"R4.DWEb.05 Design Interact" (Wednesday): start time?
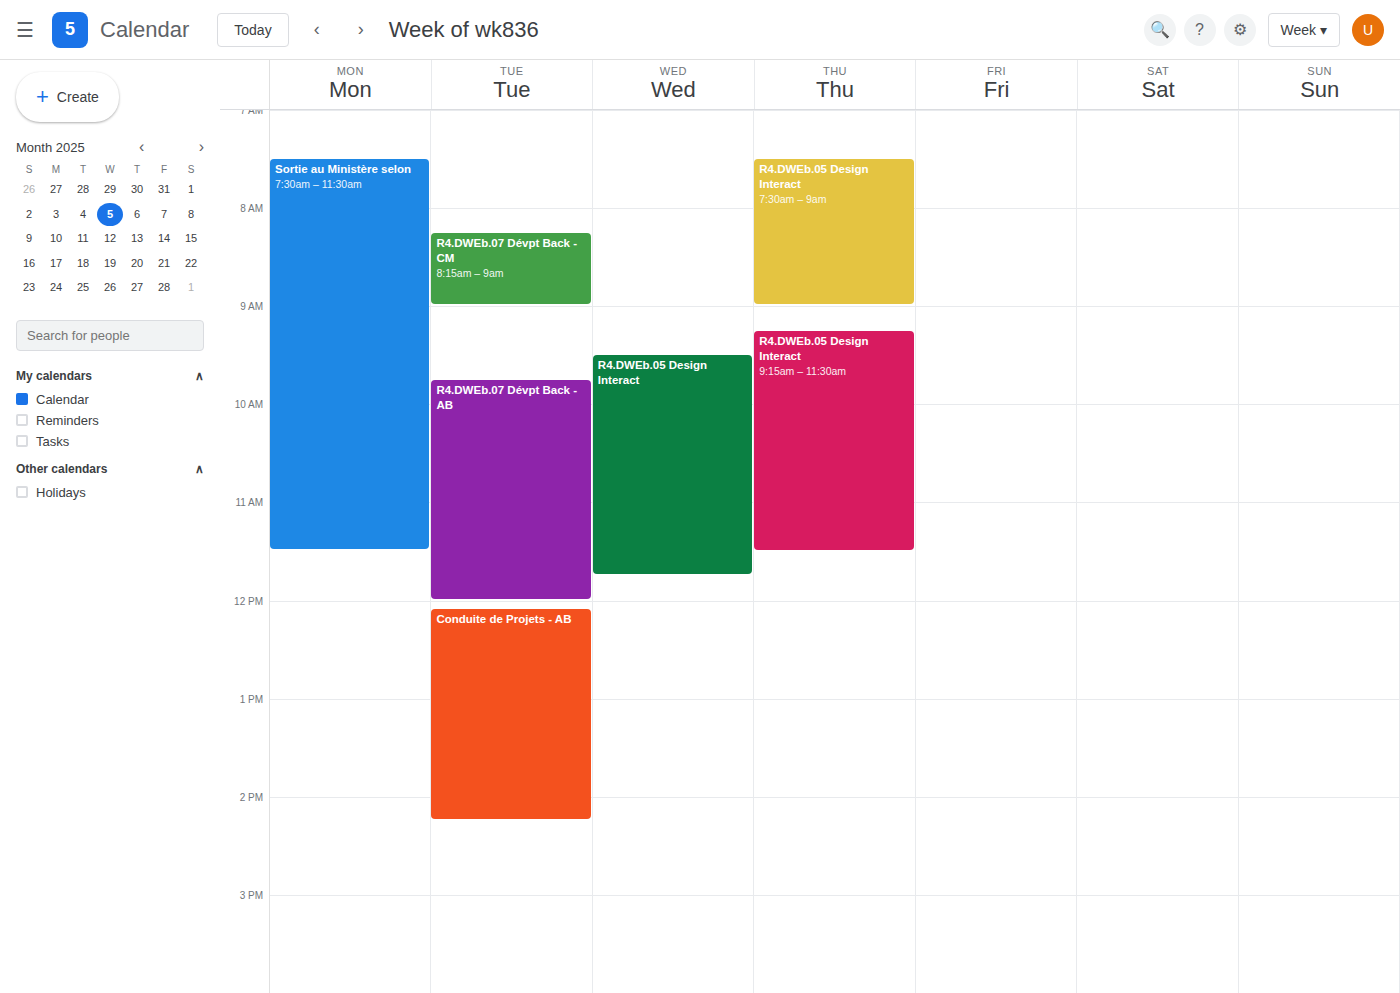
09:30